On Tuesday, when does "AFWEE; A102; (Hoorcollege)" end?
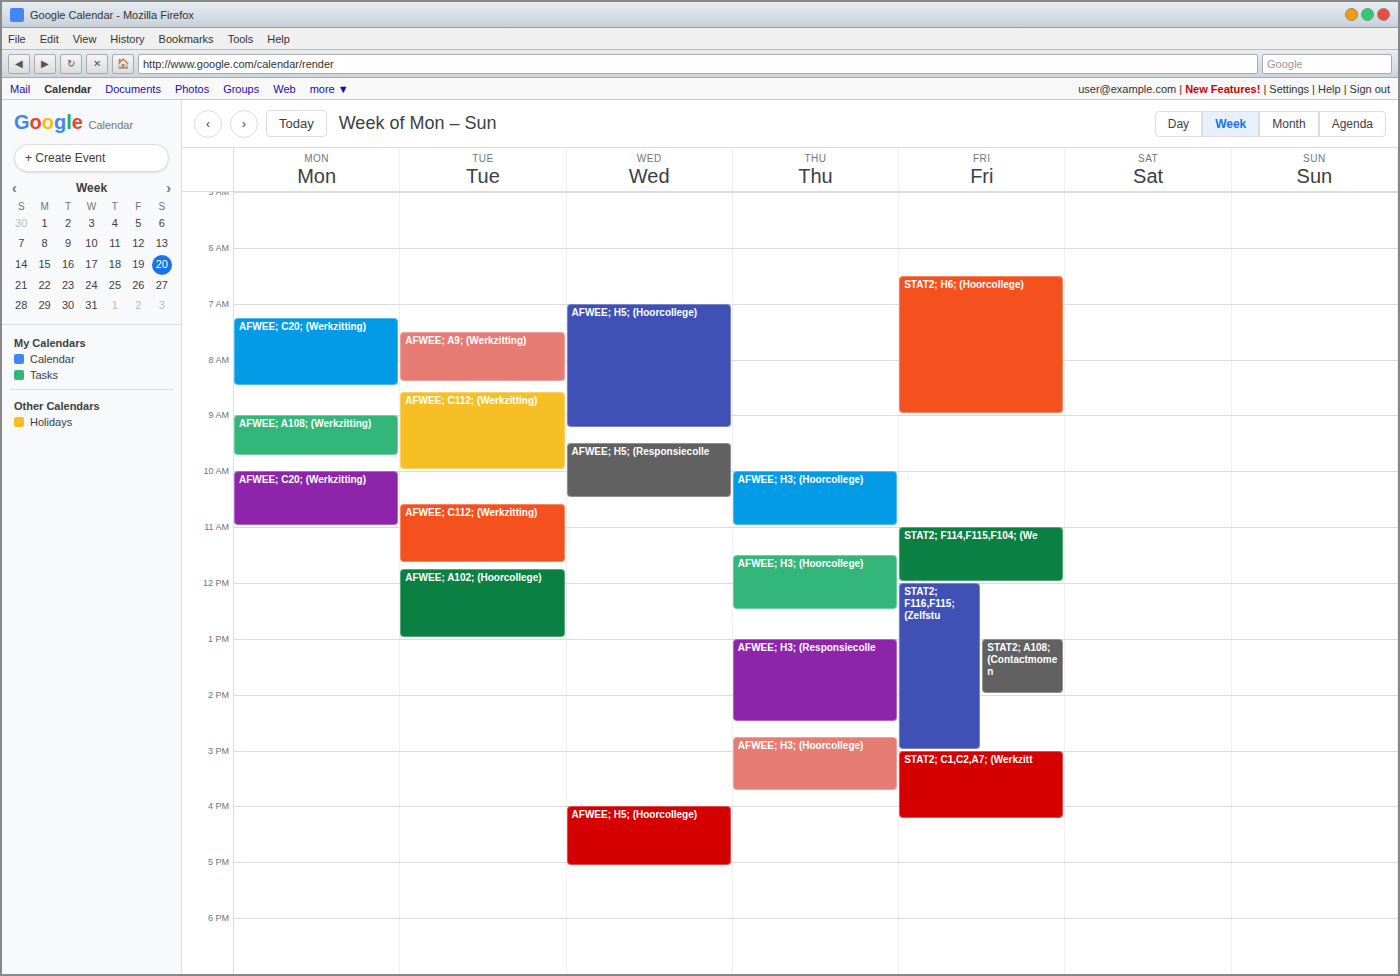
1:00 PM